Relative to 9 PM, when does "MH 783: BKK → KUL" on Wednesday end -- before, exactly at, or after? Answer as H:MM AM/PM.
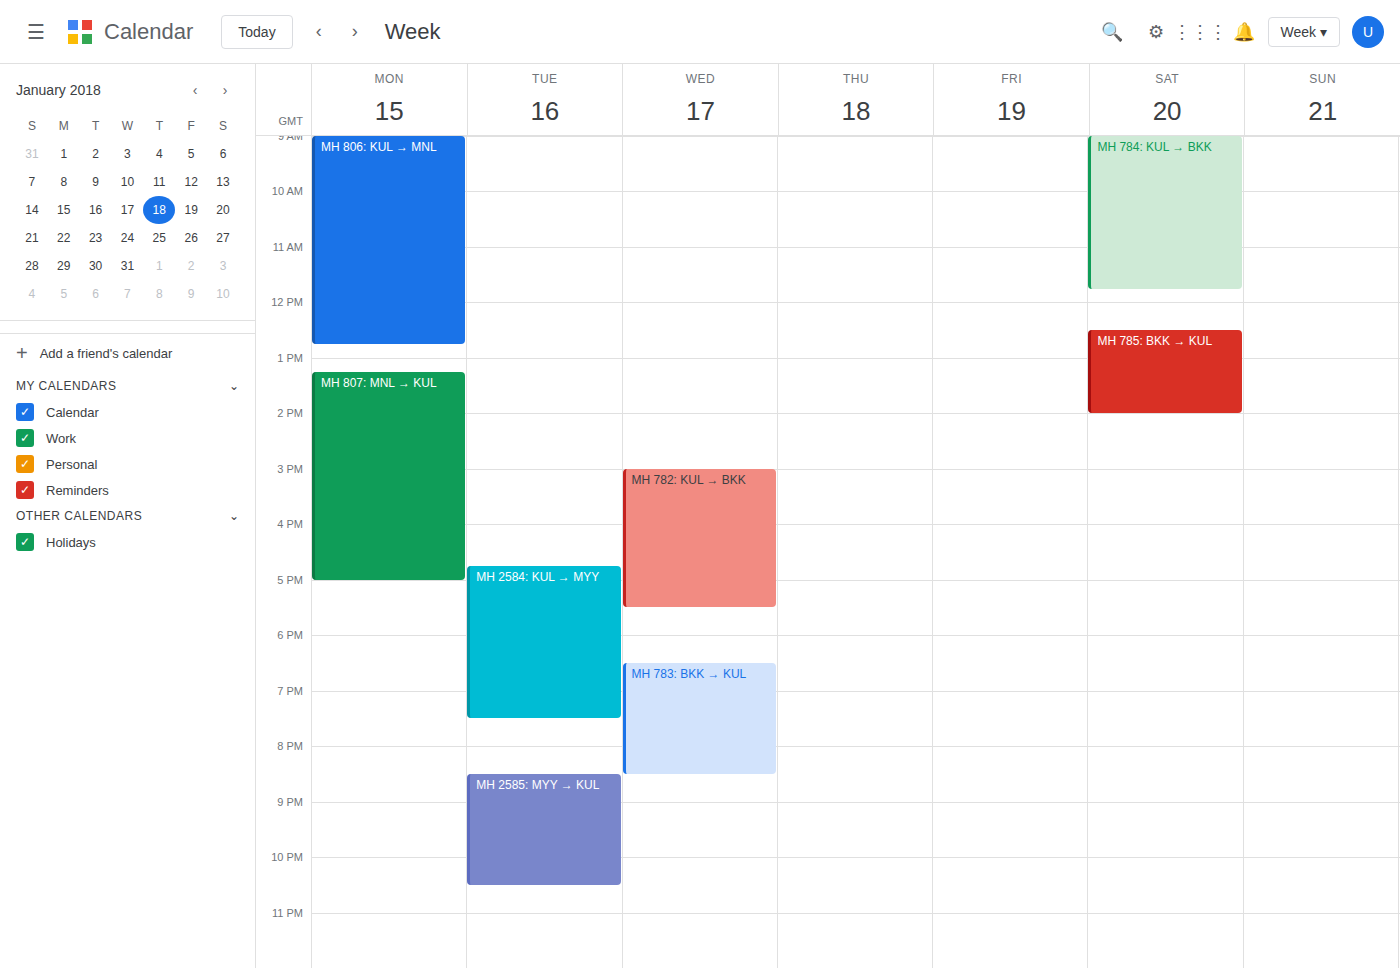
8:30 PM -- before 9 PM, 30 minutes above the 9 PM line.